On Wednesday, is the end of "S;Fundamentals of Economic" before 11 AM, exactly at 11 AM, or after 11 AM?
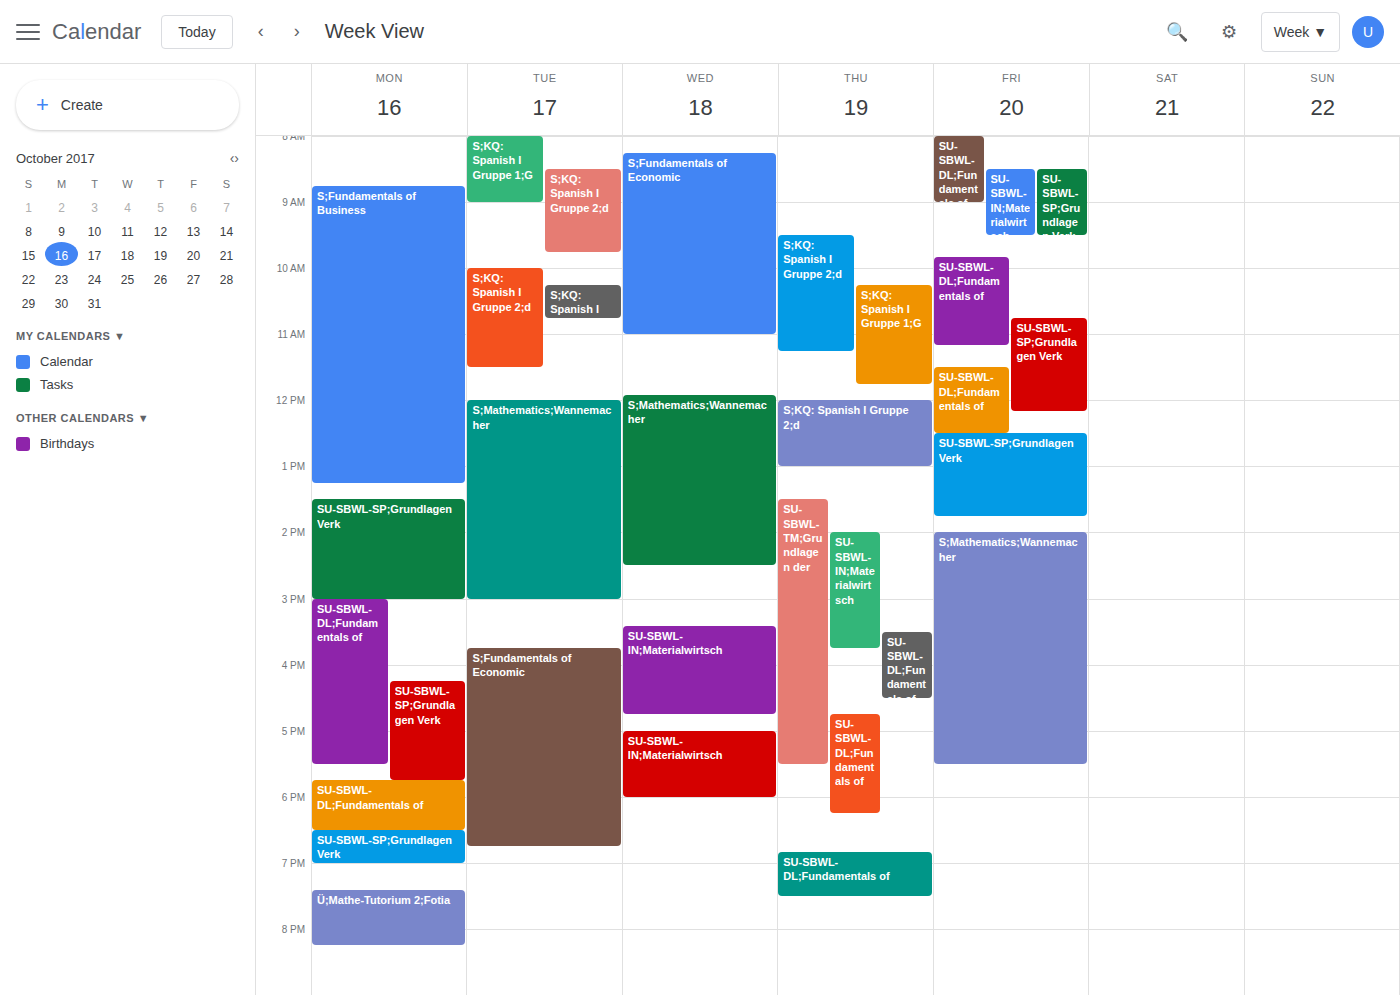
11:00 AM -- exactly at 11 AM, on the 11 AM line.